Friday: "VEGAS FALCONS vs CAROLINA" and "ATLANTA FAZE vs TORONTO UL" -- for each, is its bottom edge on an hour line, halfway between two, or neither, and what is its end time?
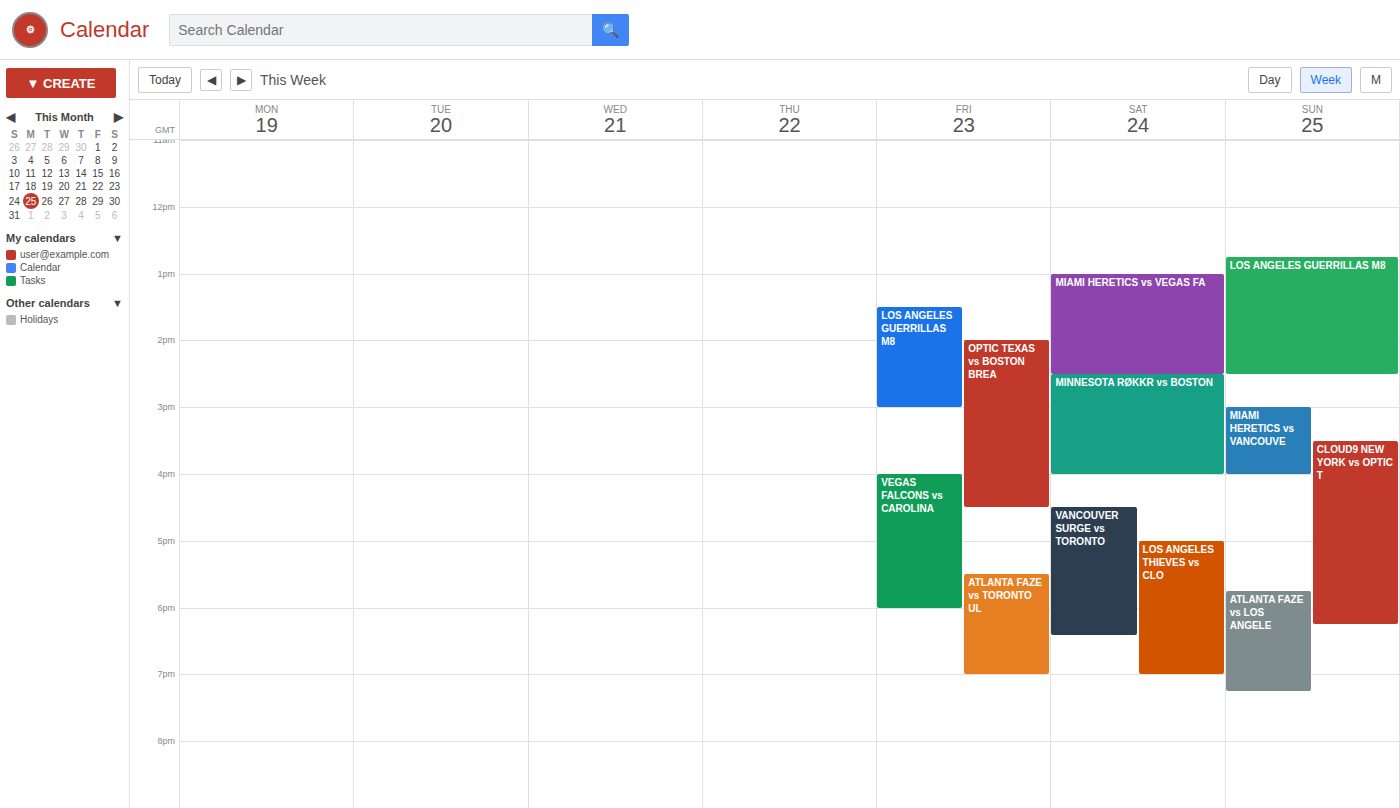
"VEGAS FALCONS vs CAROLINA": 6:00 PM, exactly on the 6 PM line. "ATLANTA FAZE vs TORONTO UL": 7:00 PM, exactly on the 7 PM line.